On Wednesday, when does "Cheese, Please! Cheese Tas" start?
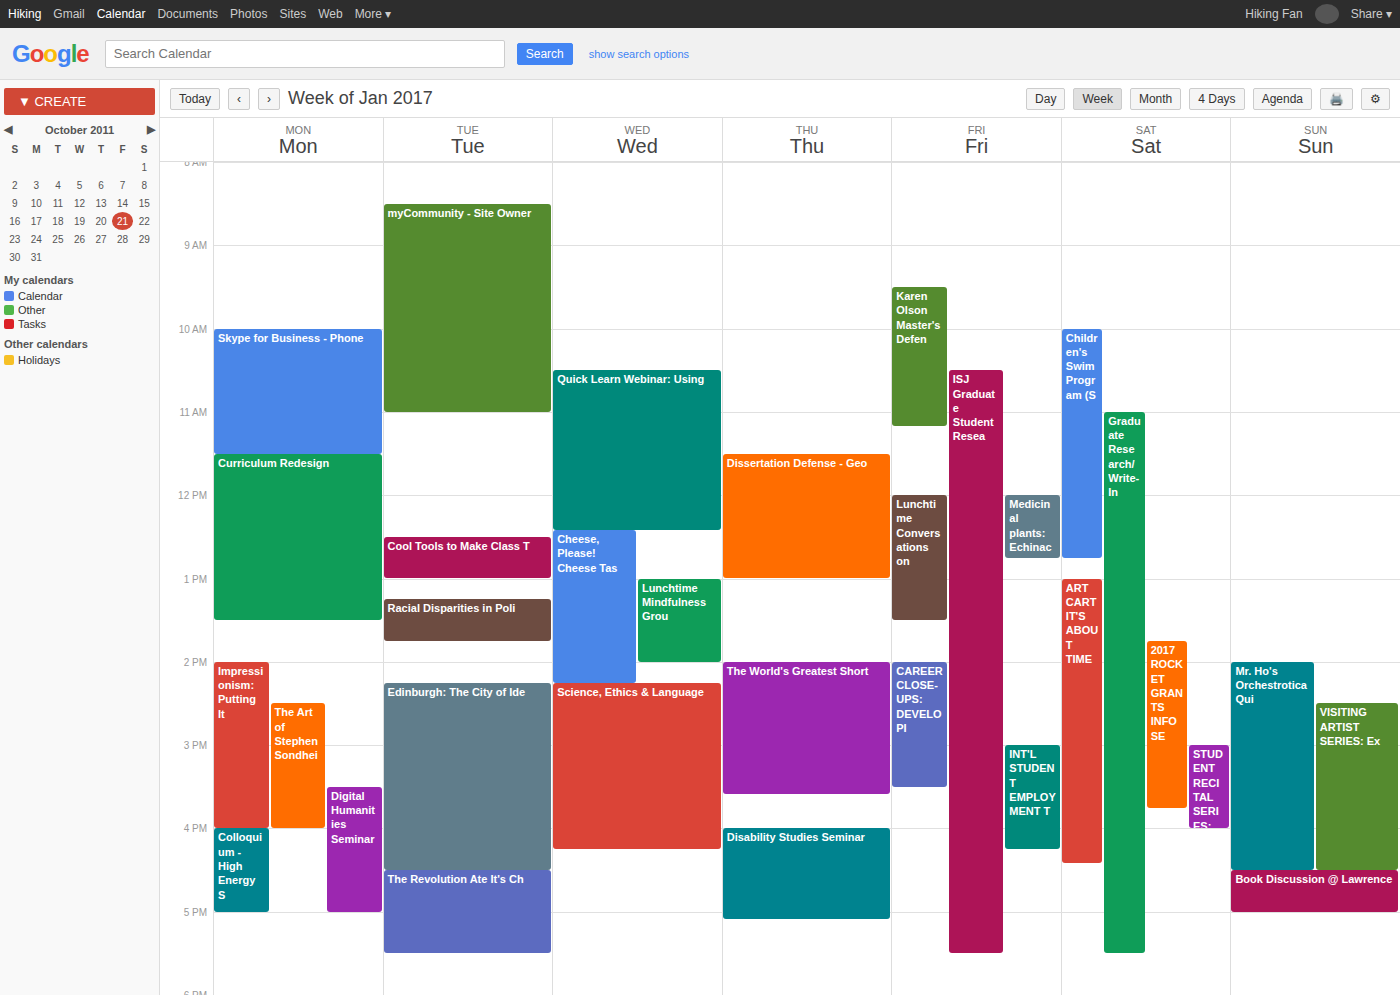
12:25 PM